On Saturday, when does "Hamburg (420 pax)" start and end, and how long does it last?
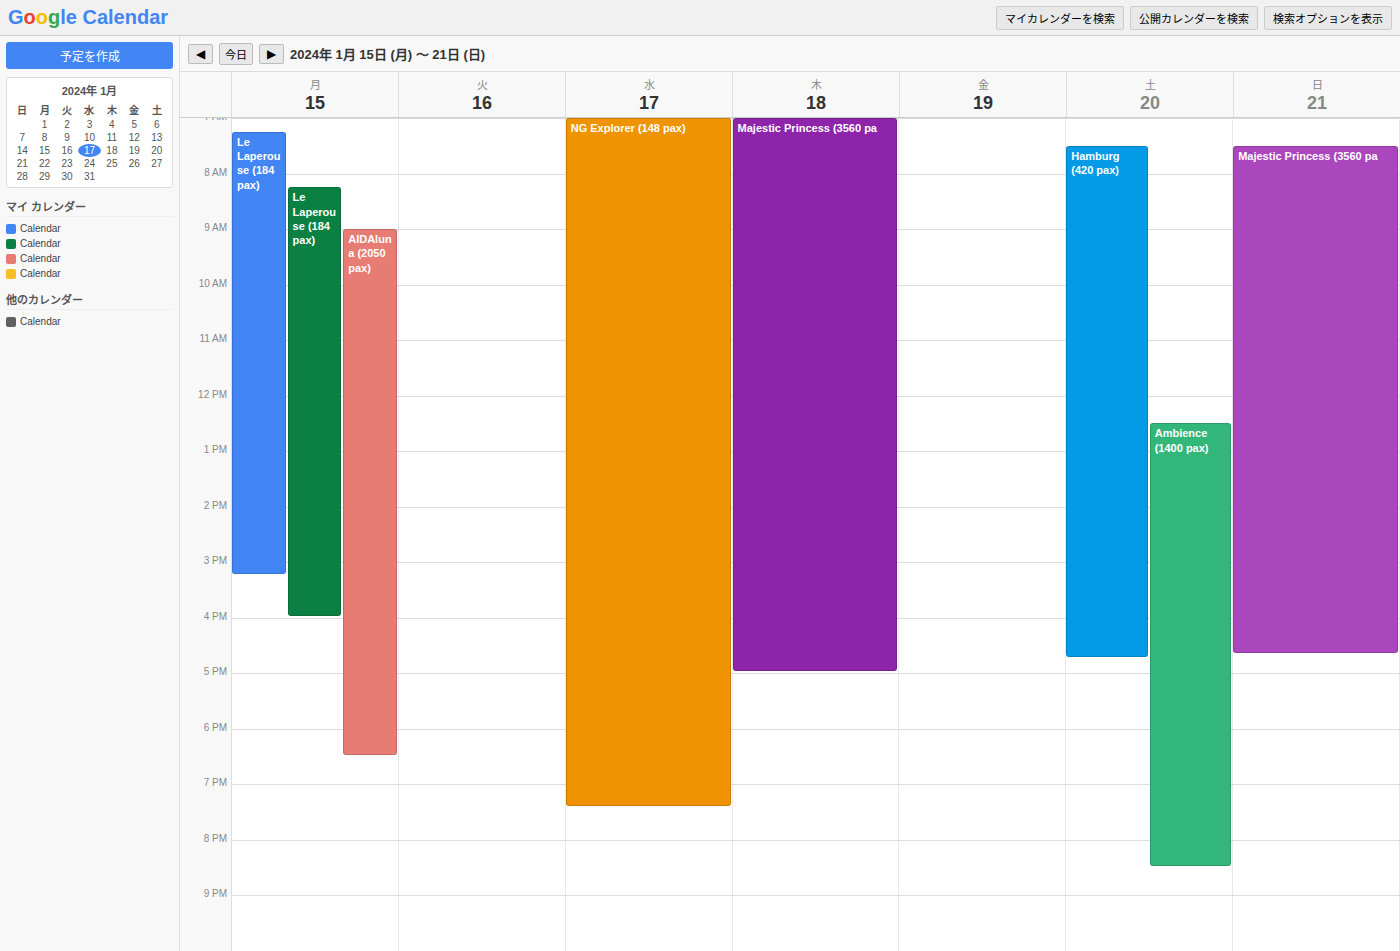
7:30 AM to 4:45 PM, 9 hours 15 minutes